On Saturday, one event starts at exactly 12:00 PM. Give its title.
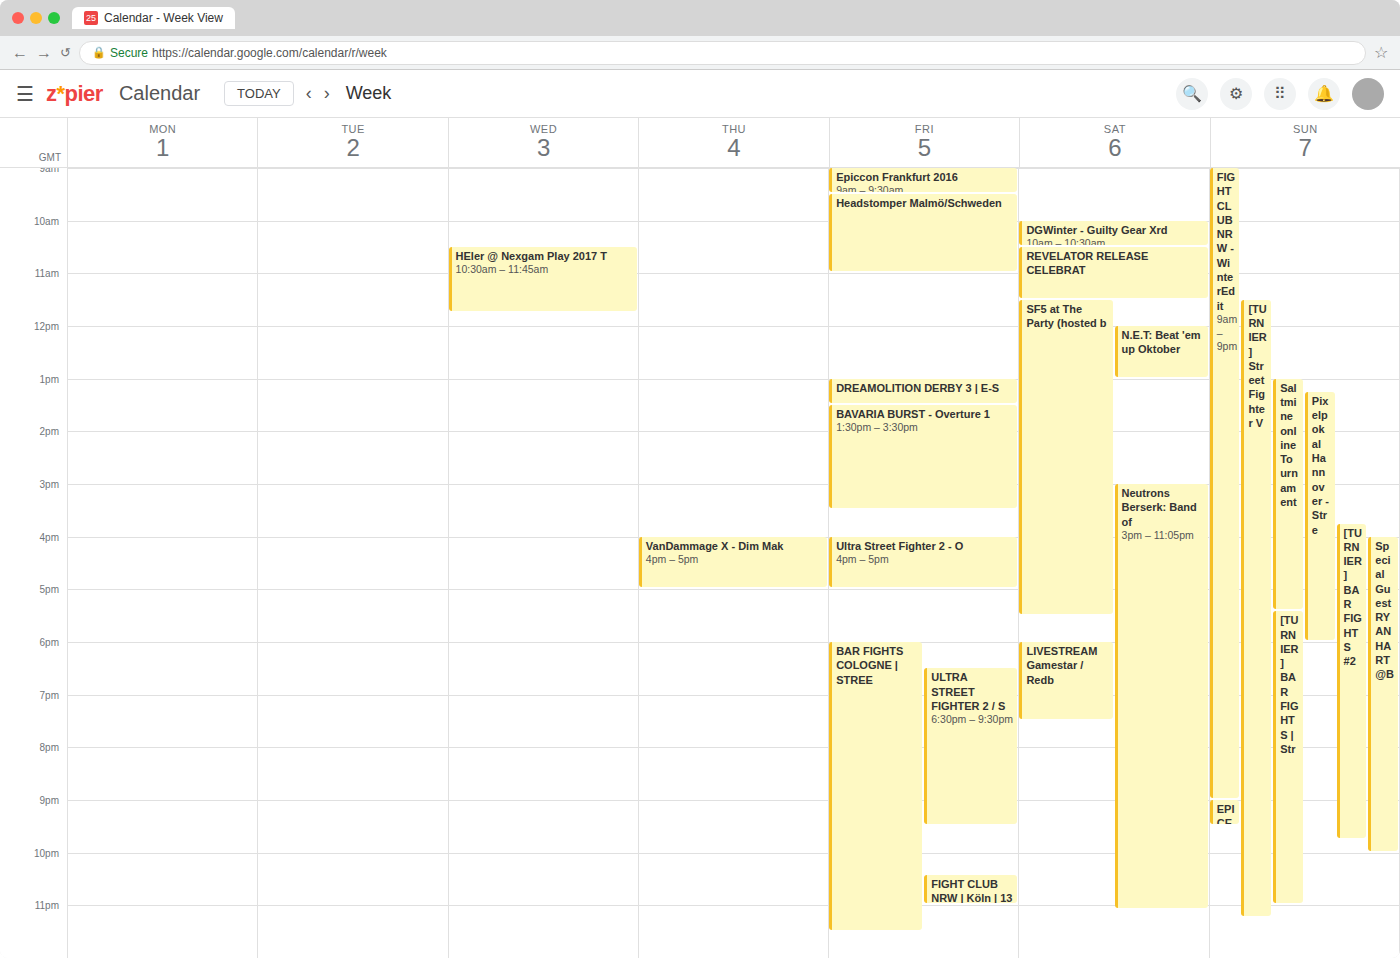
"N.E.T: Beat 'em up Oktober"